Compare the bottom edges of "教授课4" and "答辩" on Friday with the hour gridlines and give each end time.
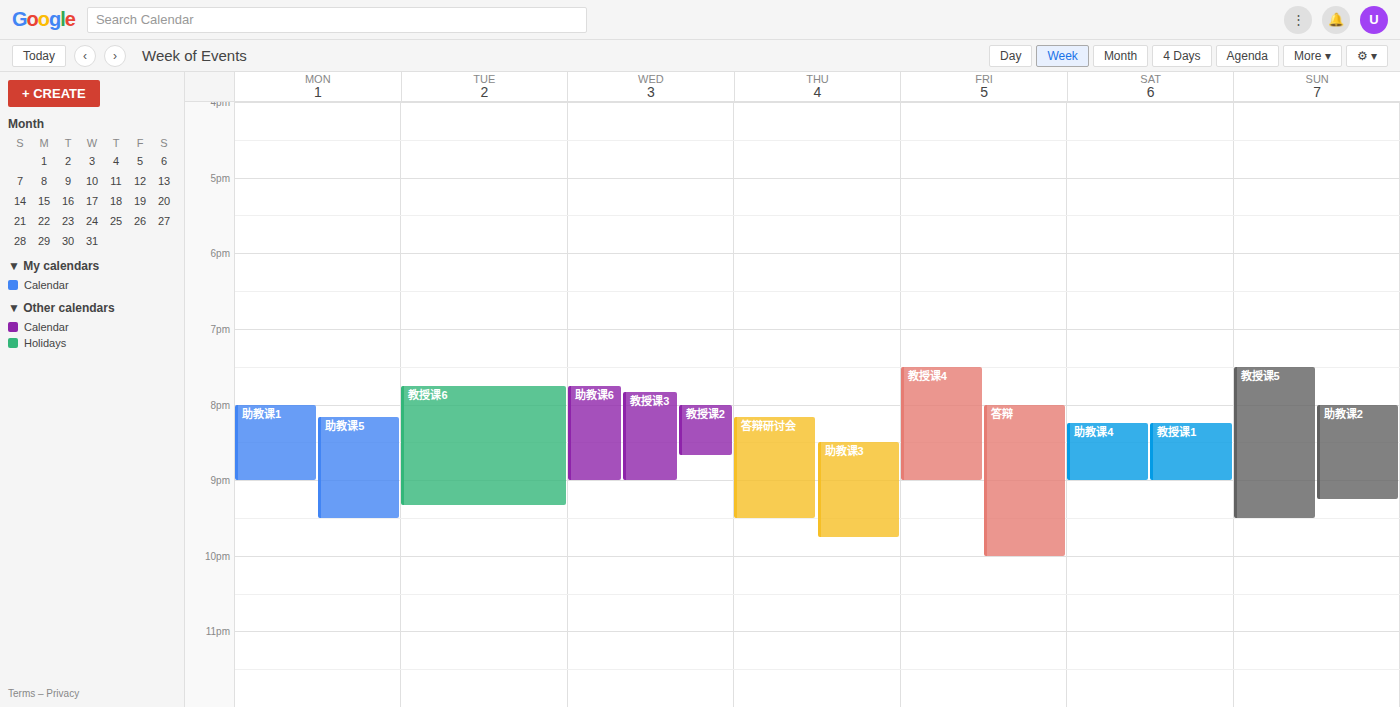
"教授课4": 21:00, exactly on the 21:00 line. "答辩": 22:00, exactly on the 22:00 line.